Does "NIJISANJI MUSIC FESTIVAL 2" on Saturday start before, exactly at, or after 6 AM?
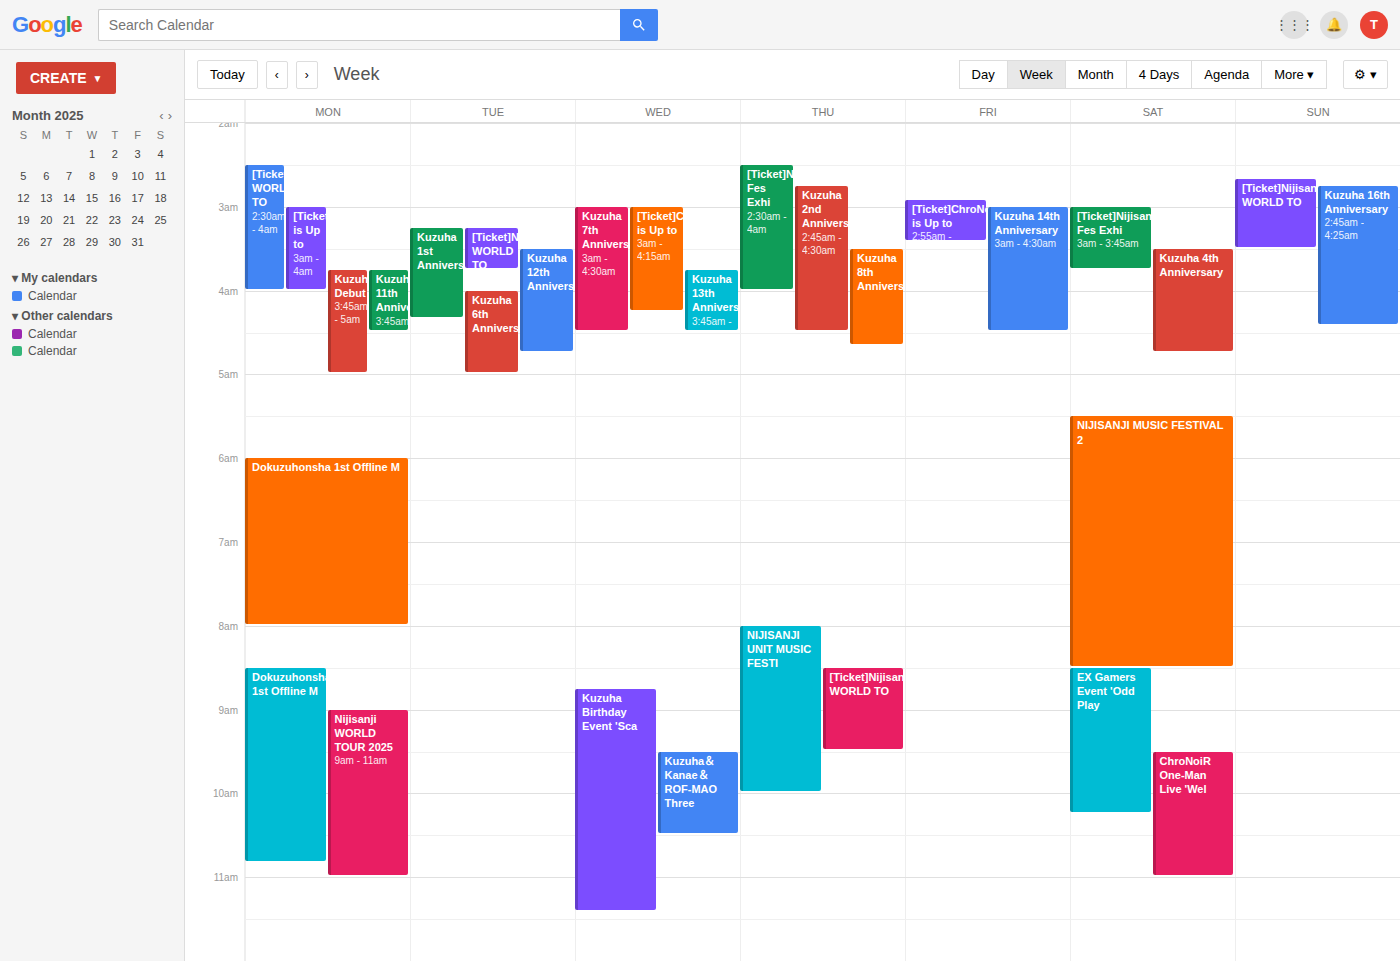
5:30 AM -- before 6 AM, 30 minutes above the 6 AM line.